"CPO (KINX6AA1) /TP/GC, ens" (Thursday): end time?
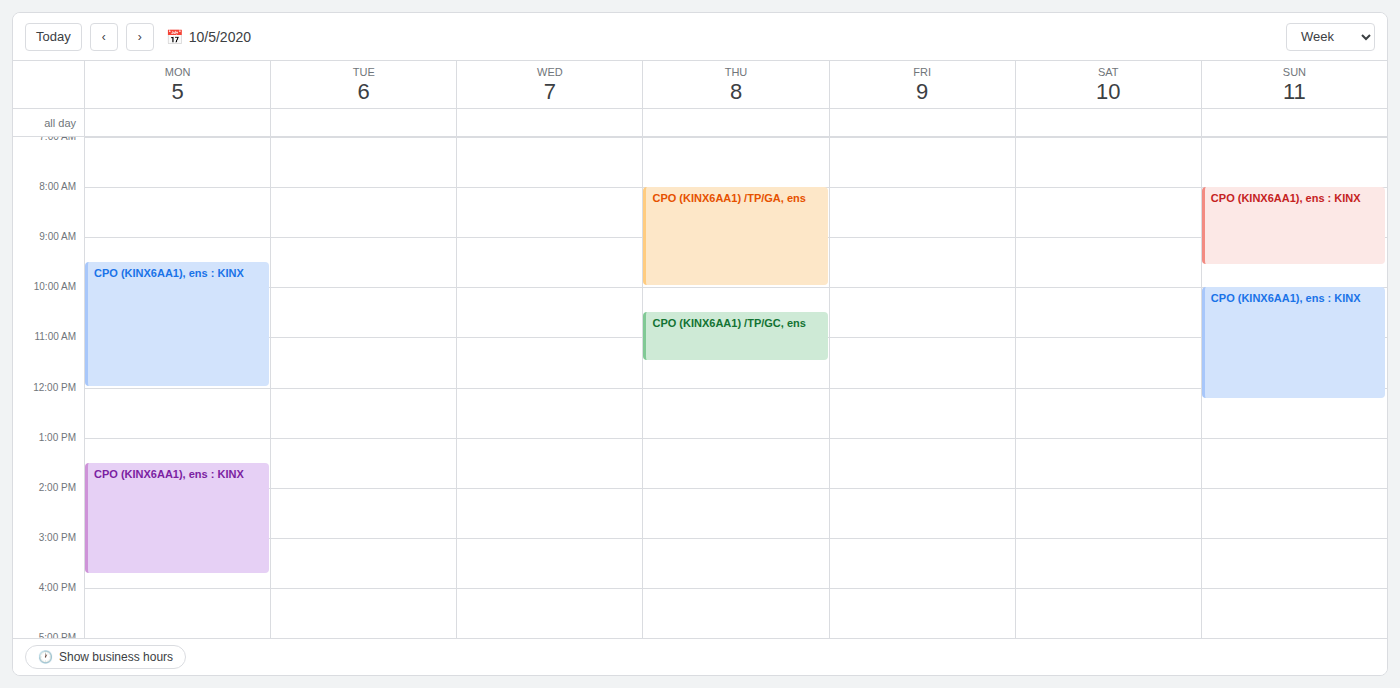
11:30 AM